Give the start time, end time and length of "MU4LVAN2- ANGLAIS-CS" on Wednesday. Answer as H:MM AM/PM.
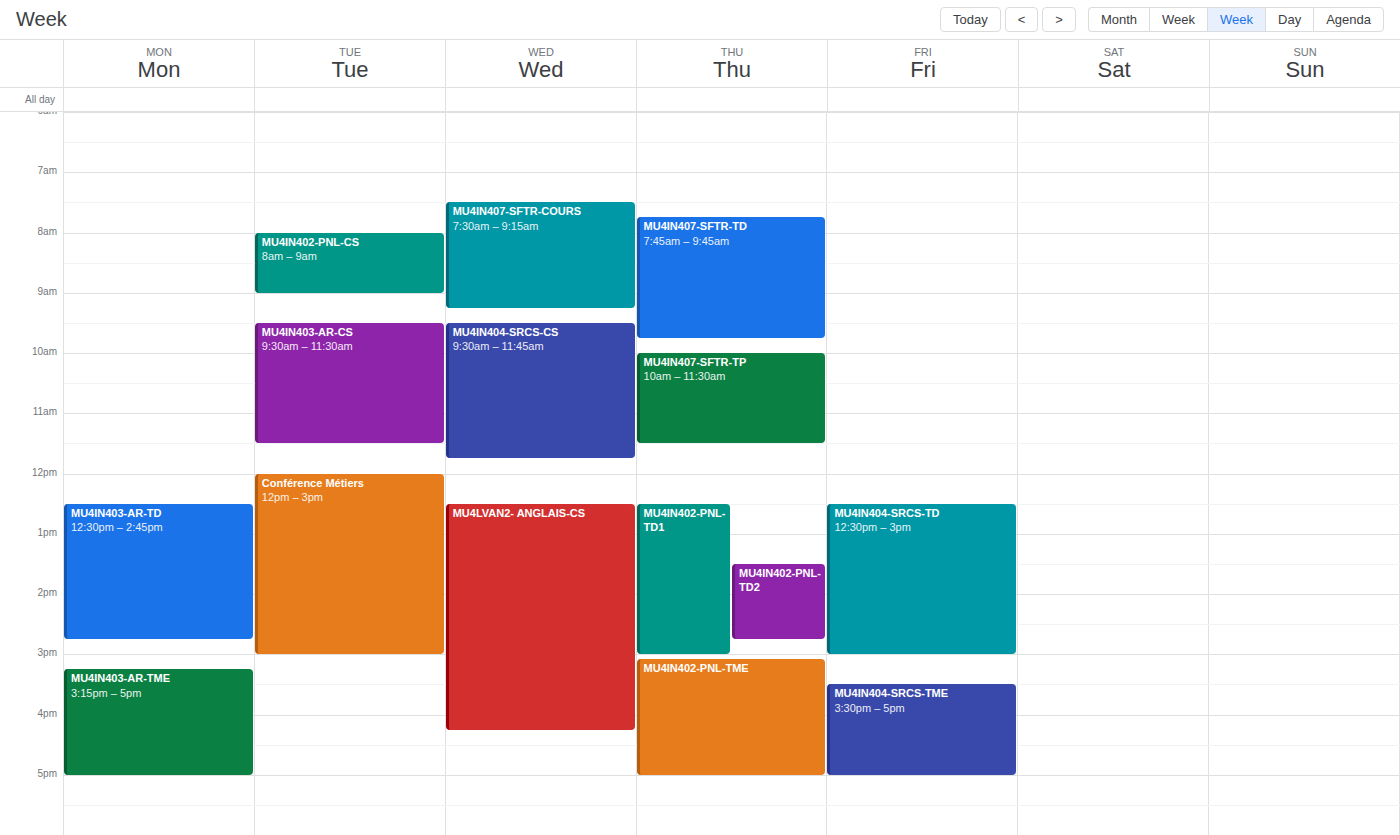
12:30 PM to 4:15 PM, 3 hours 45 minutes